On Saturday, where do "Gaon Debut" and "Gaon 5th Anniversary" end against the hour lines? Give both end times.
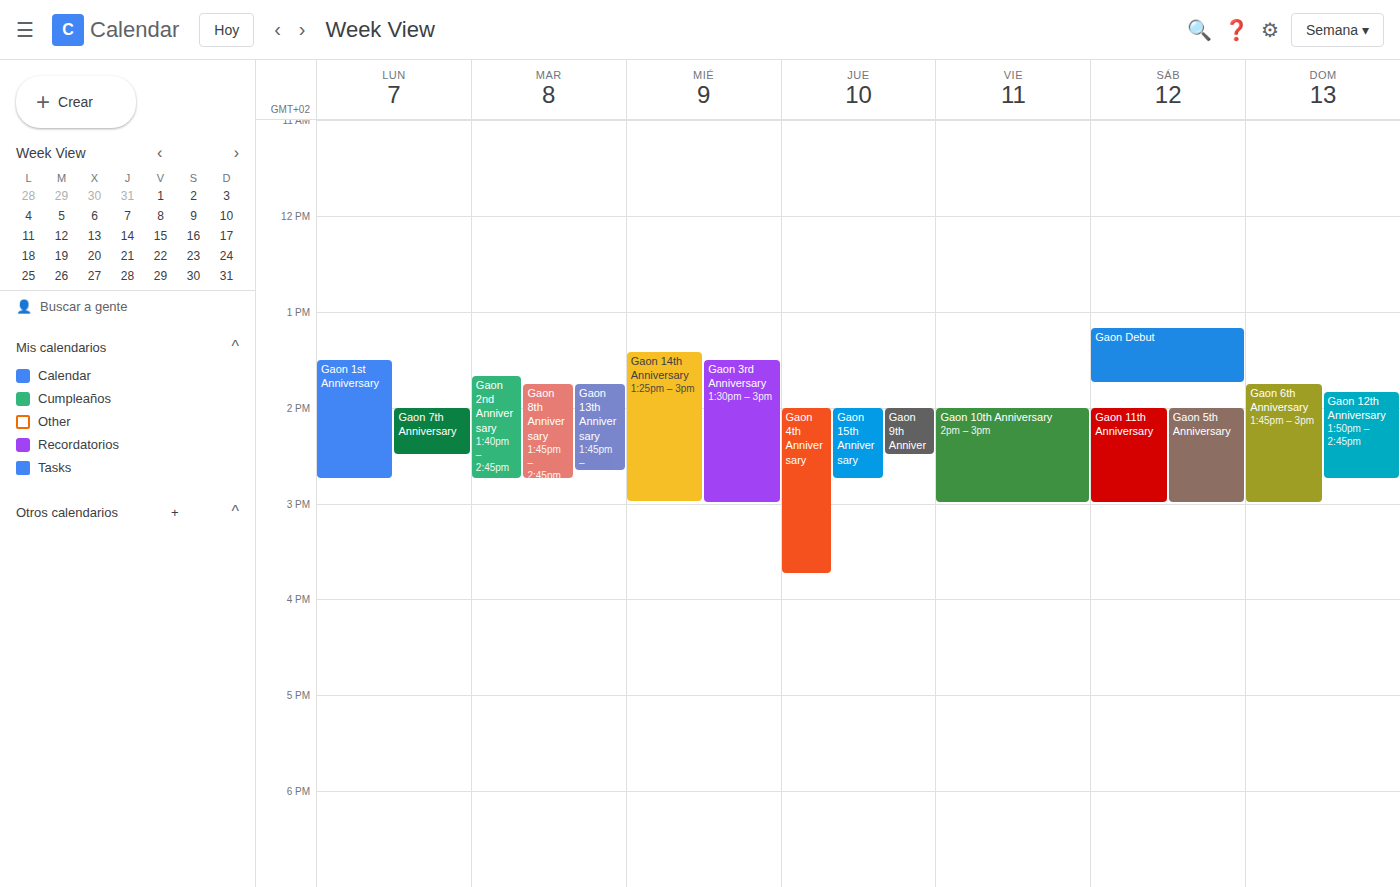
"Gaon Debut": 1:45 PM, neither: three quarters of the way from the 1 PM line to the 2 PM line. "Gaon 5th Anniversary": 3:00 PM, exactly on the 3 PM line.